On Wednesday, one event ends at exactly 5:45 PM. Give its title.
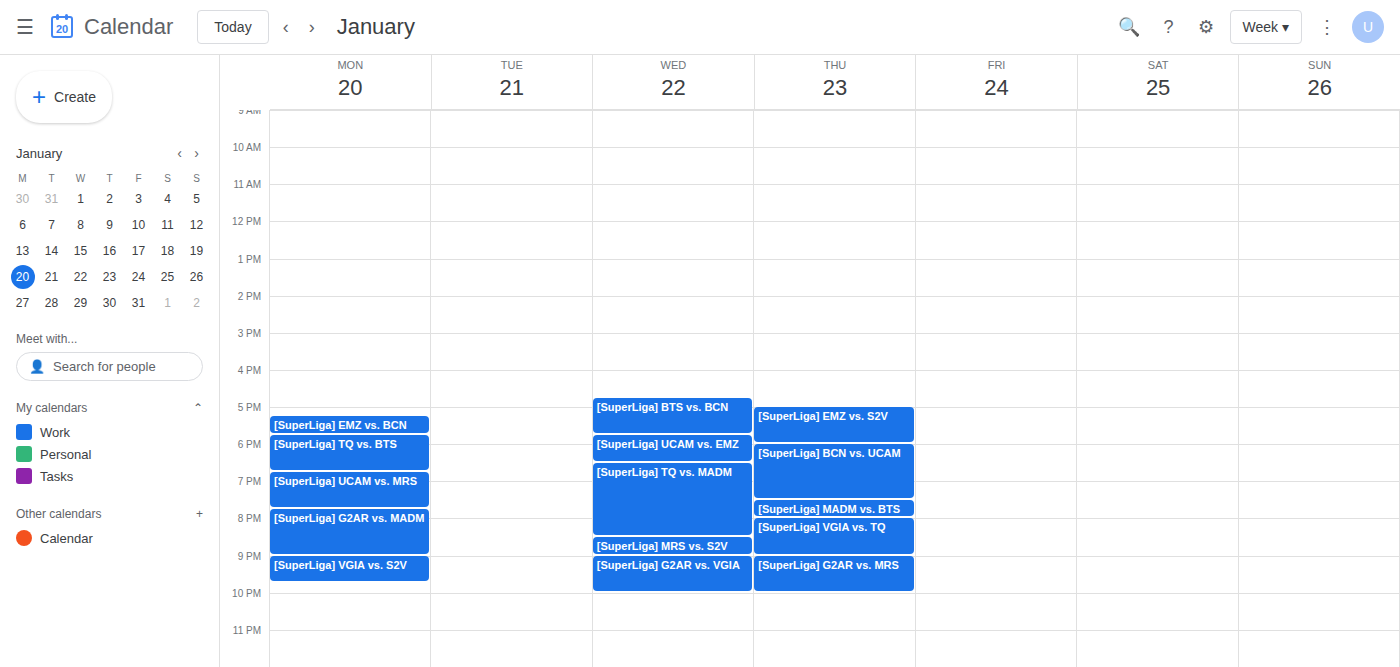
"[SuperLiga] BTS vs. BCN"